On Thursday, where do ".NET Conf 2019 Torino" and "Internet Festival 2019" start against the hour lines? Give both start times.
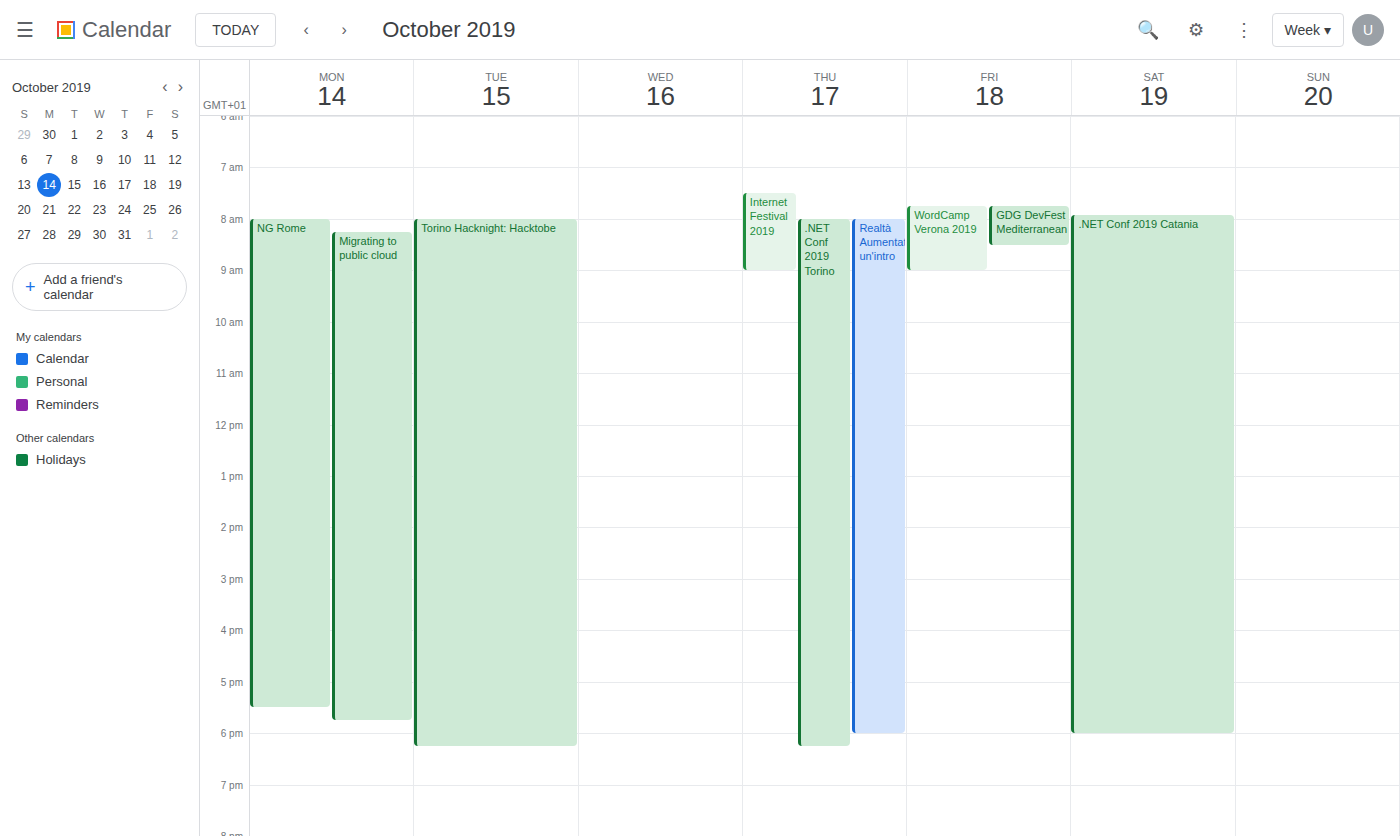
".NET Conf 2019 Torino": 8:00 AM, exactly on the 8 AM line. "Internet Festival 2019": 7:30 AM, halfway between the 7 AM and 8 AM lines.